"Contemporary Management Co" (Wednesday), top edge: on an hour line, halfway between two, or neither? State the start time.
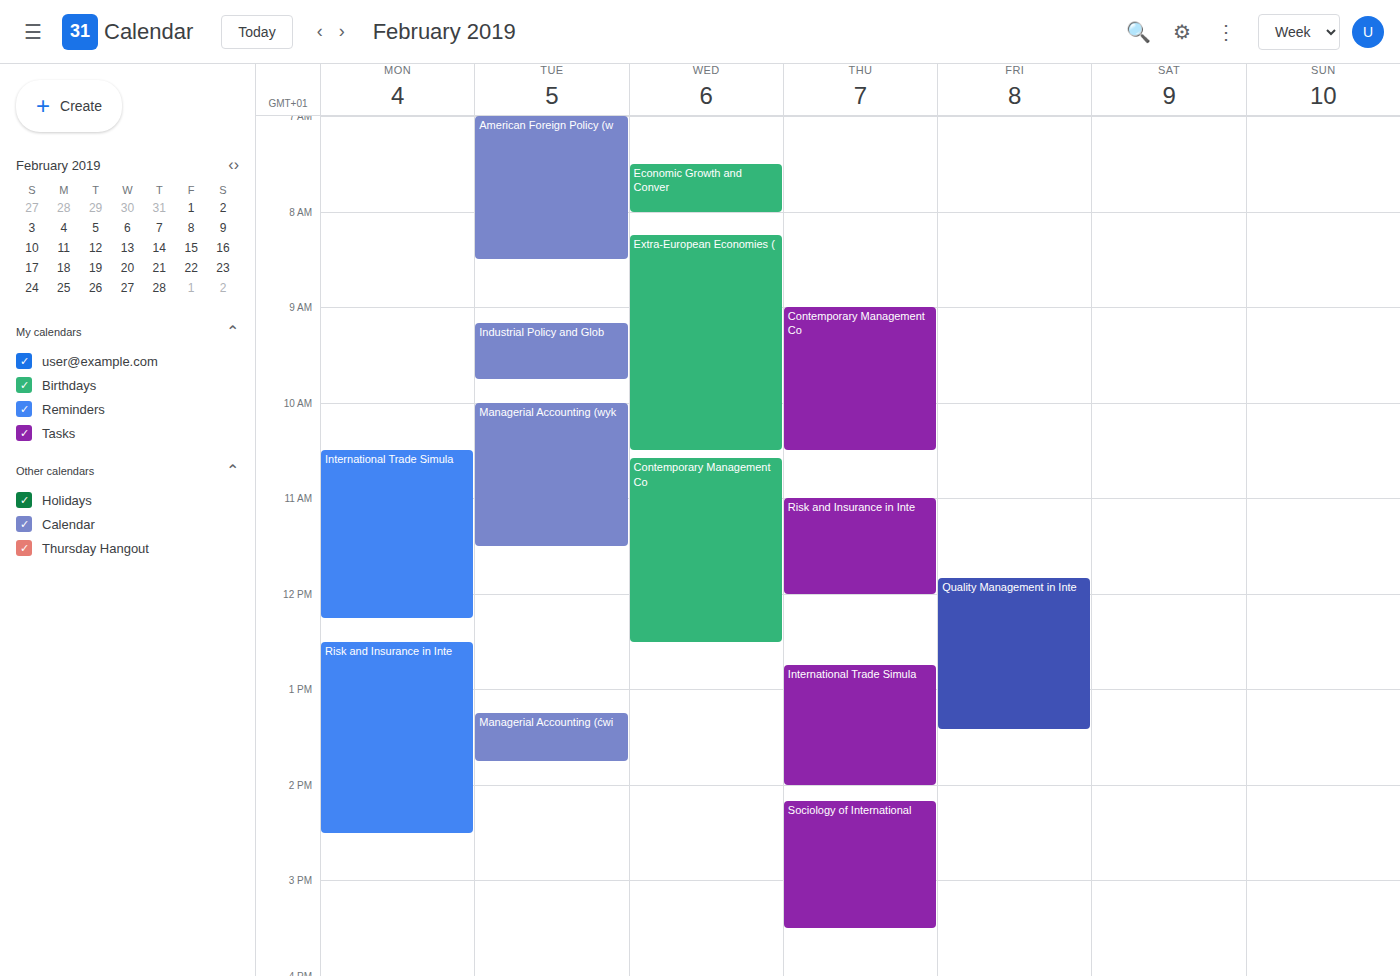
10:35 AM -- neither: 35 minutes below the 10 AM line and 25 minutes above the 11 AM line.